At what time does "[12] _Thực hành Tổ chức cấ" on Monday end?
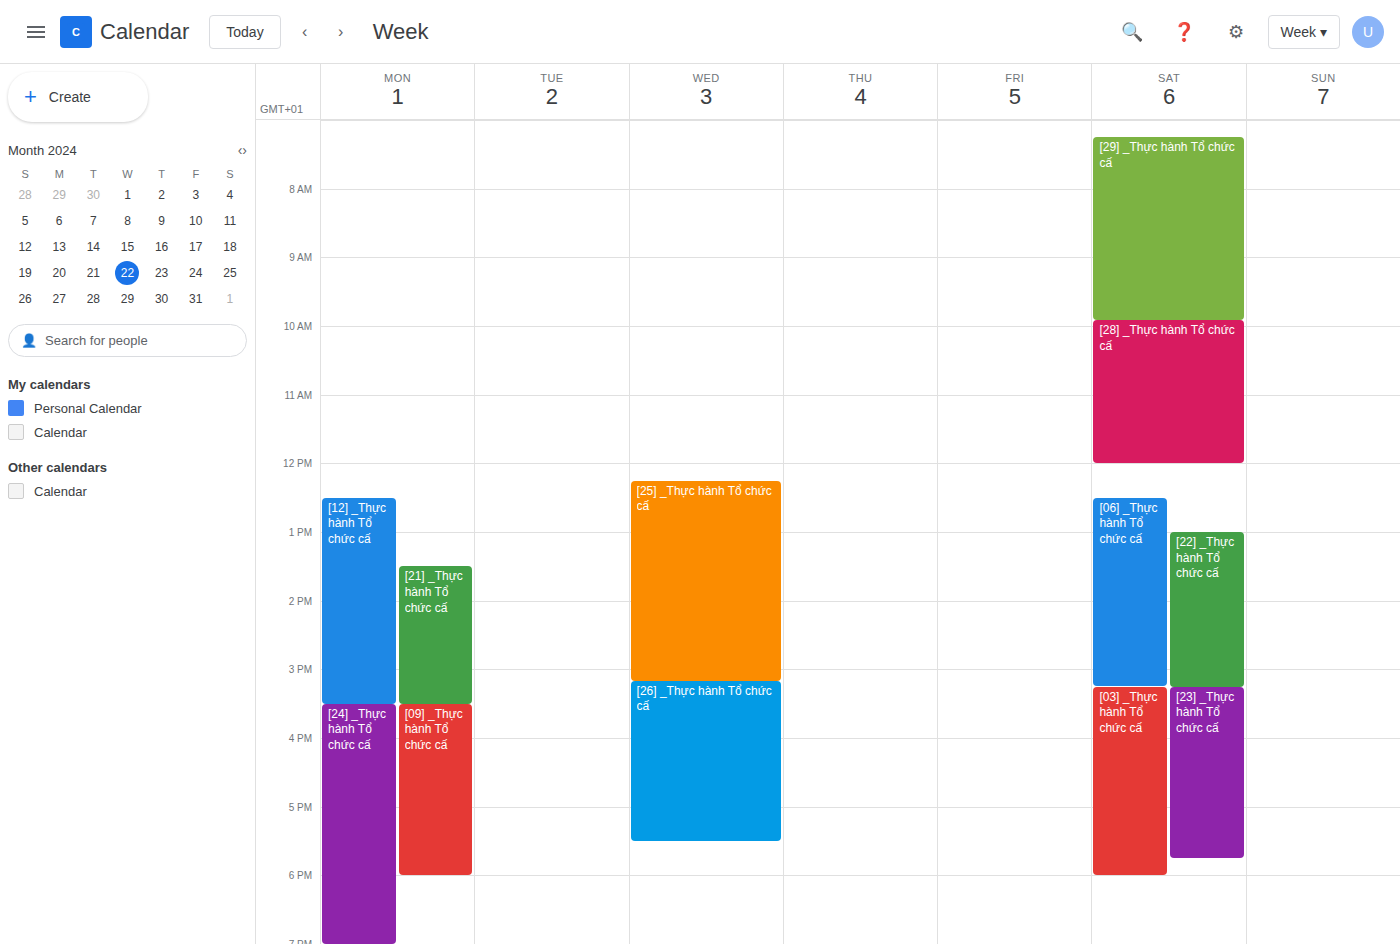
3:30 PM